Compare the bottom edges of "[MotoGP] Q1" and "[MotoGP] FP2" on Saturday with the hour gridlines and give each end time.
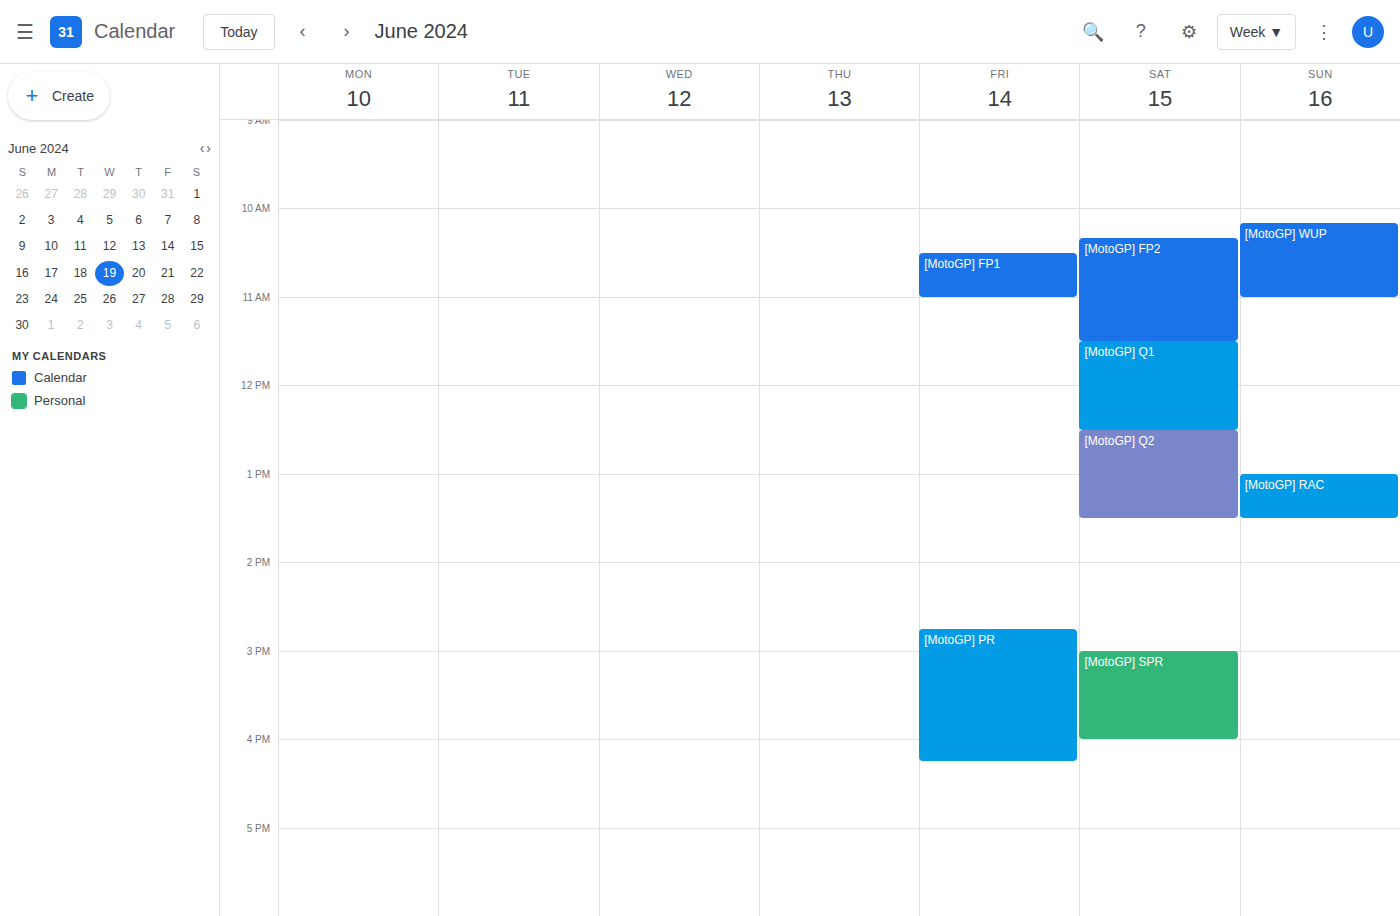
"[MotoGP] Q1": 12:30 PM, halfway between the 12 PM and 1 PM lines. "[MotoGP] FP2": 11:30 AM, halfway between the 11 AM and 12 PM lines.